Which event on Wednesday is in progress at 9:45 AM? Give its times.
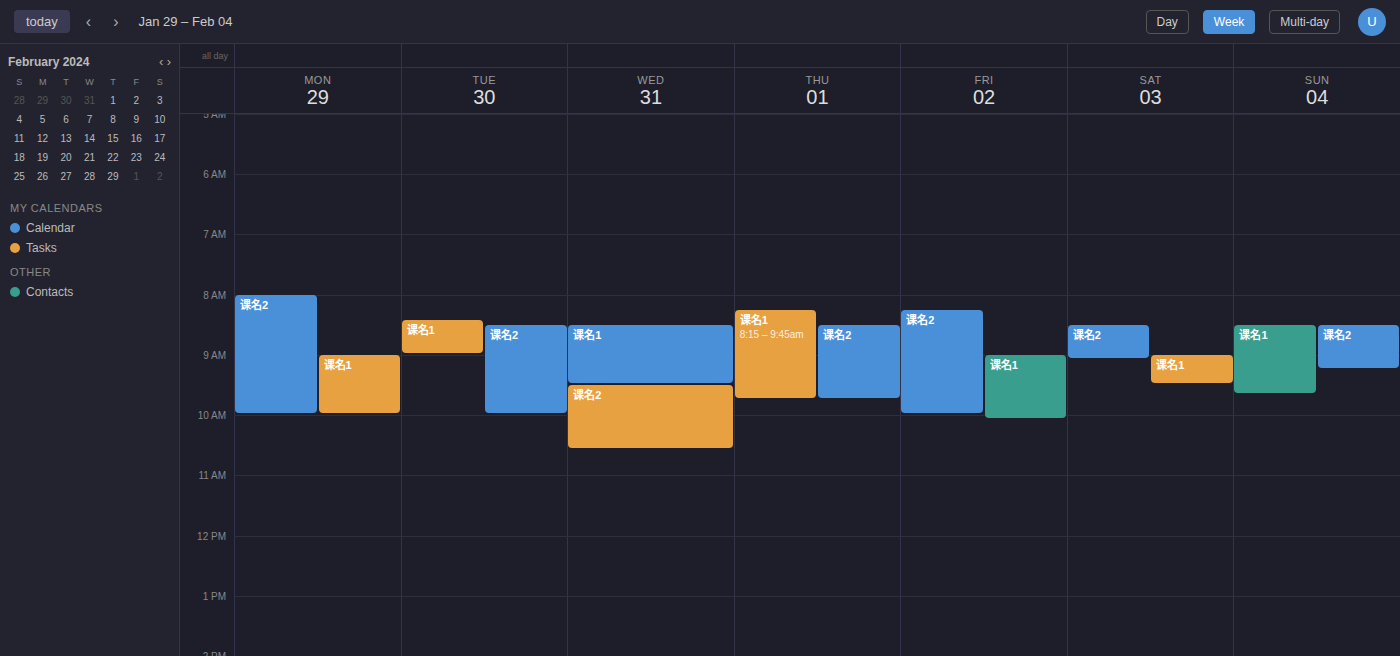
"课名2", 9:30 AM to 10:35 AM